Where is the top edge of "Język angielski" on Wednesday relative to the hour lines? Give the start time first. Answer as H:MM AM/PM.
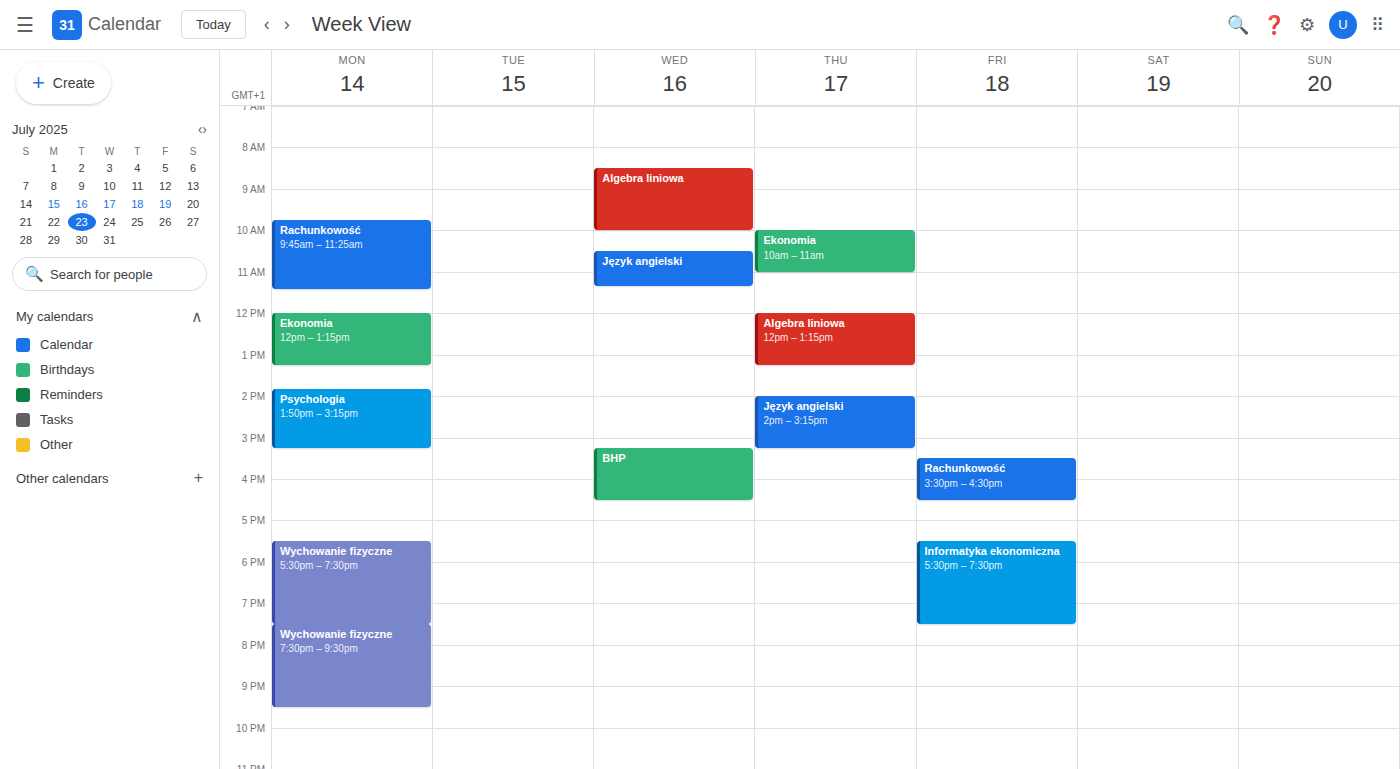
10:30 AM -- halfway between the 10 AM and 11 AM lines.